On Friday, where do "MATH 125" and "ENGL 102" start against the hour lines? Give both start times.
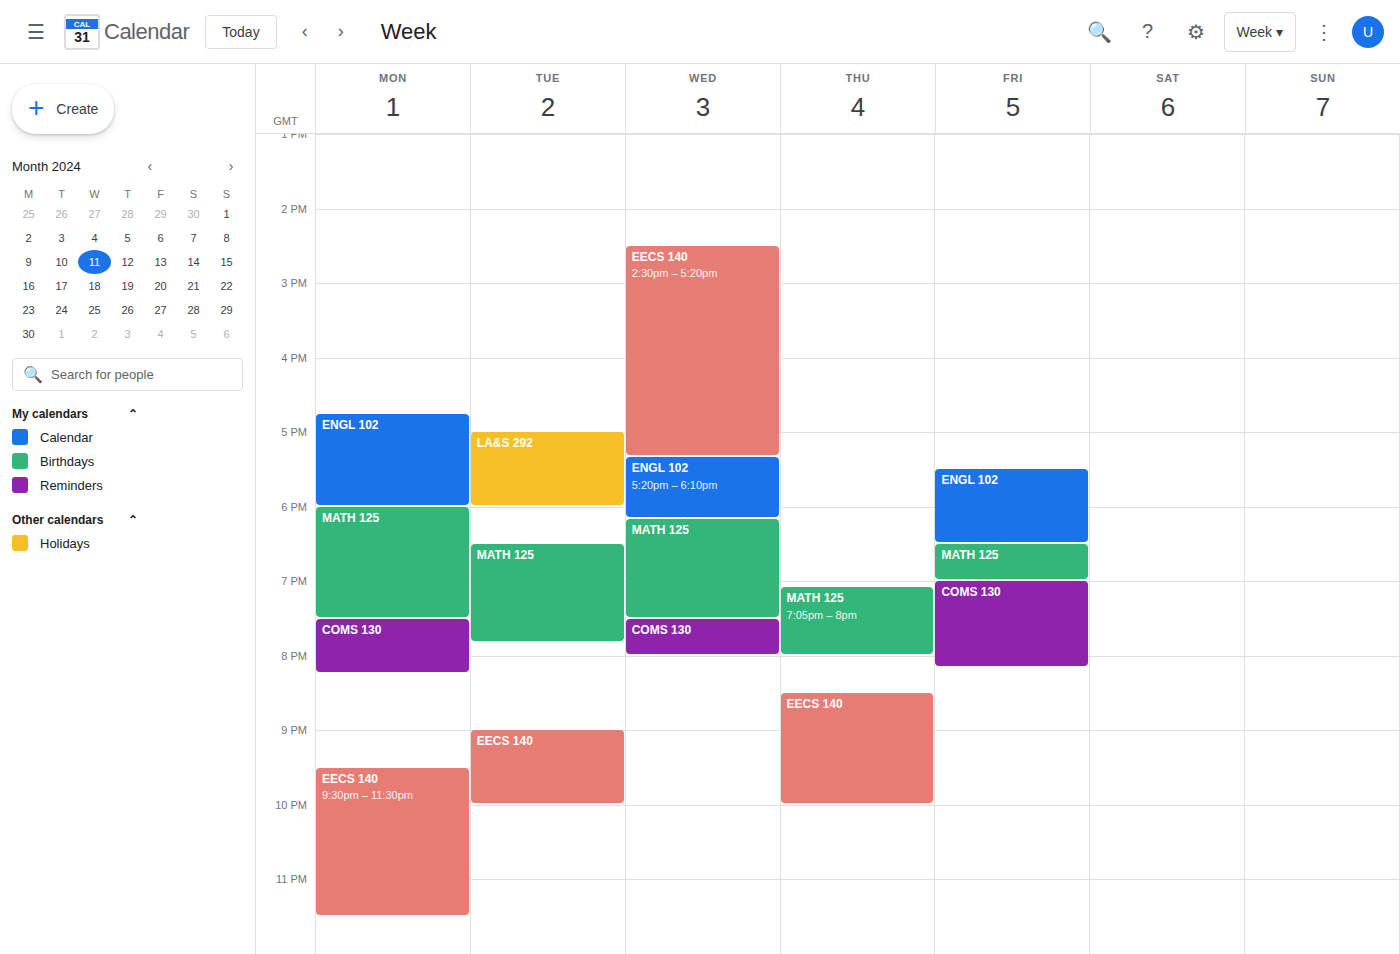
"MATH 125": 6:30 PM, halfway between the 6 PM and 7 PM lines. "ENGL 102": 5:30 PM, halfway between the 5 PM and 6 PM lines.